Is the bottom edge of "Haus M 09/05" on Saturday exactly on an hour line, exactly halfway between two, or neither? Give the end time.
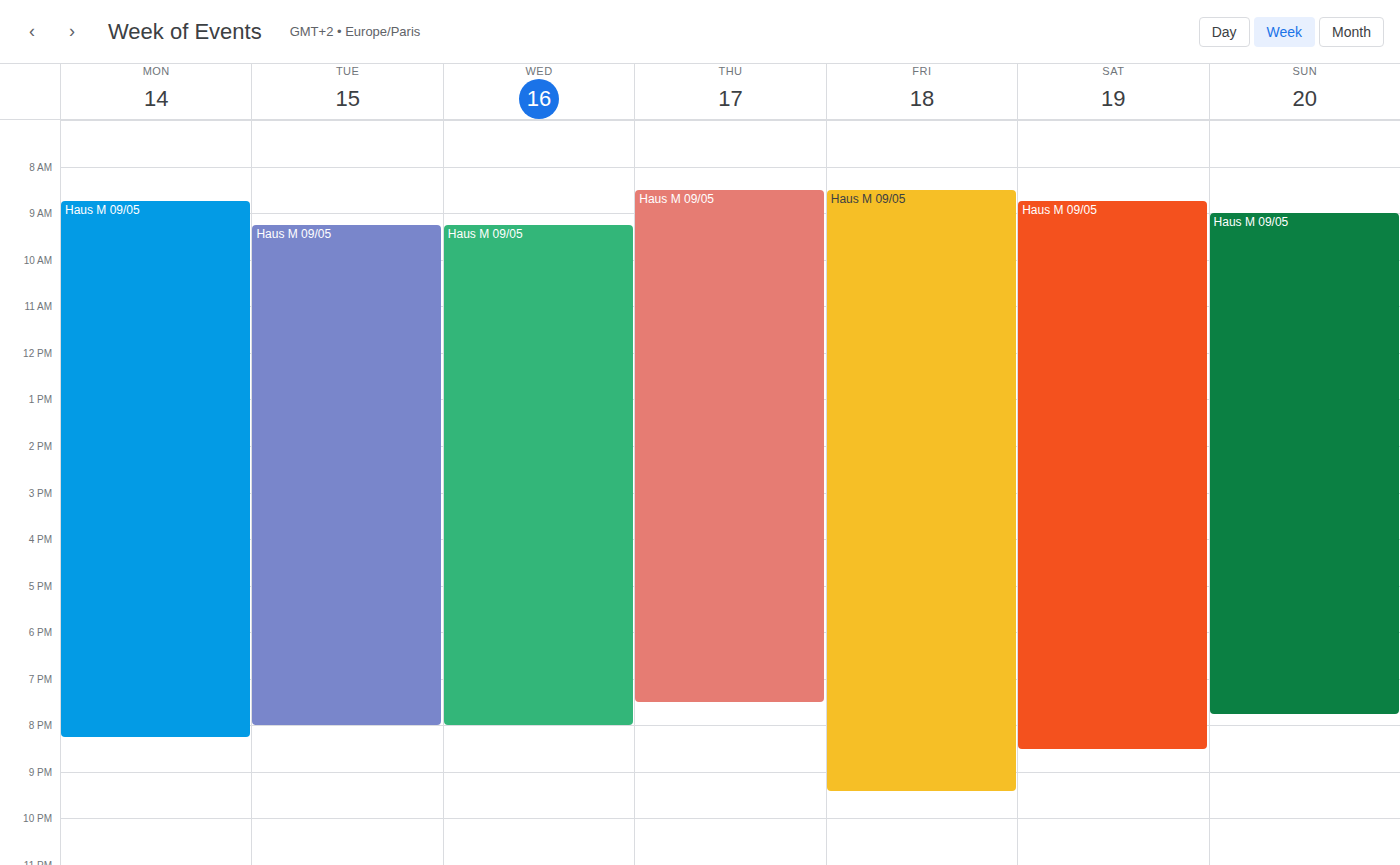
8:30 PM -- halfway between the 8 PM and 9 PM lines.